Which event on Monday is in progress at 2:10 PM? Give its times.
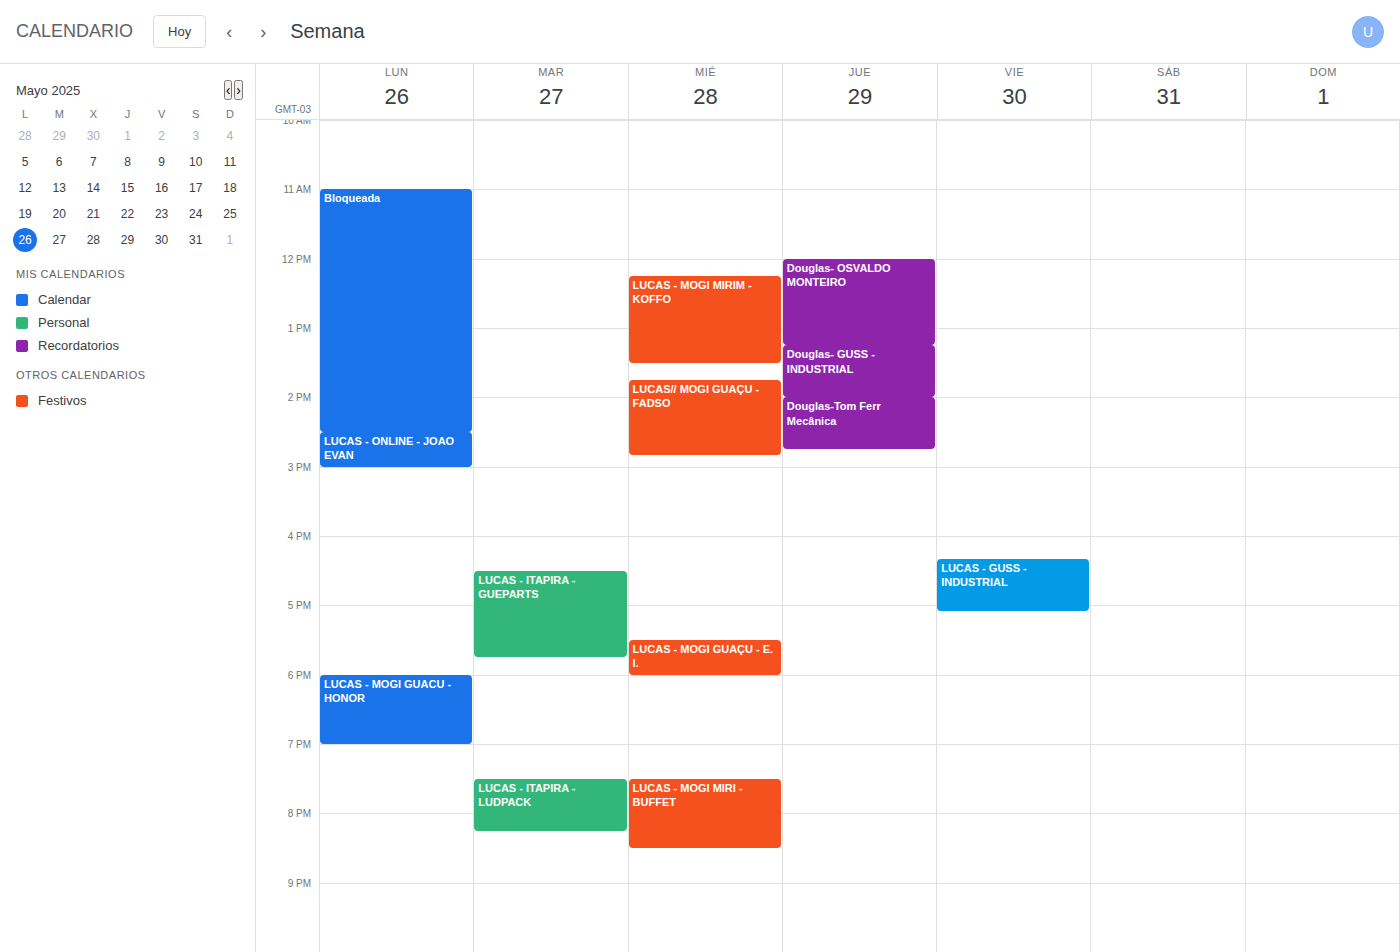
"Bloqueada", 11:00 AM to 2:30 PM